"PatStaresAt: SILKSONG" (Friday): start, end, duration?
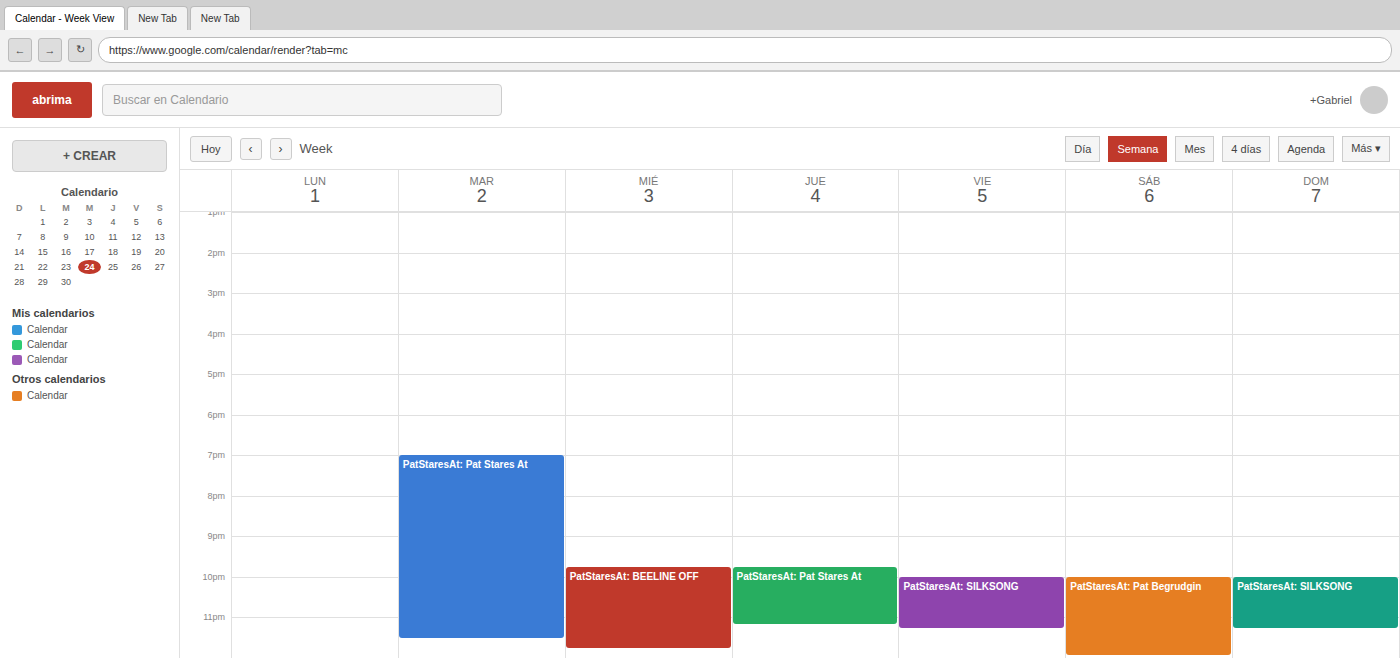
10:00 PM to 11:15 PM, 1 hour 15 minutes